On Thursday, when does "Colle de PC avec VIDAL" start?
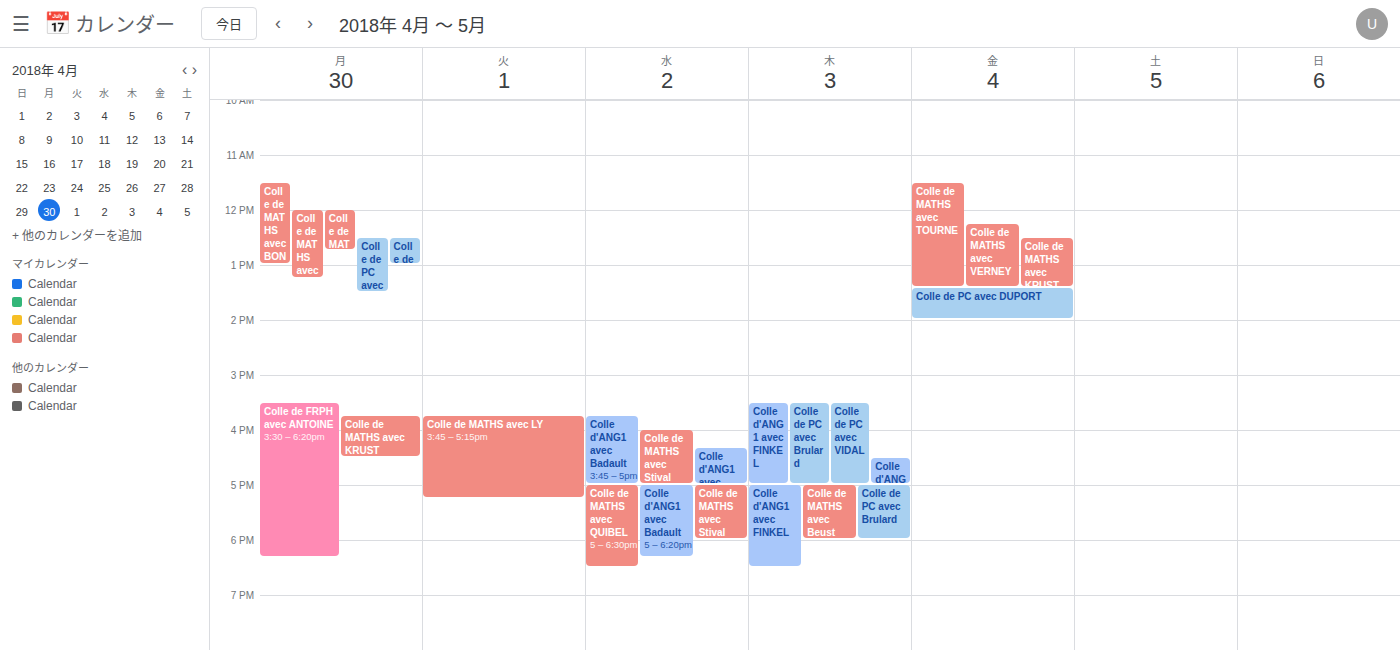
3:30 PM